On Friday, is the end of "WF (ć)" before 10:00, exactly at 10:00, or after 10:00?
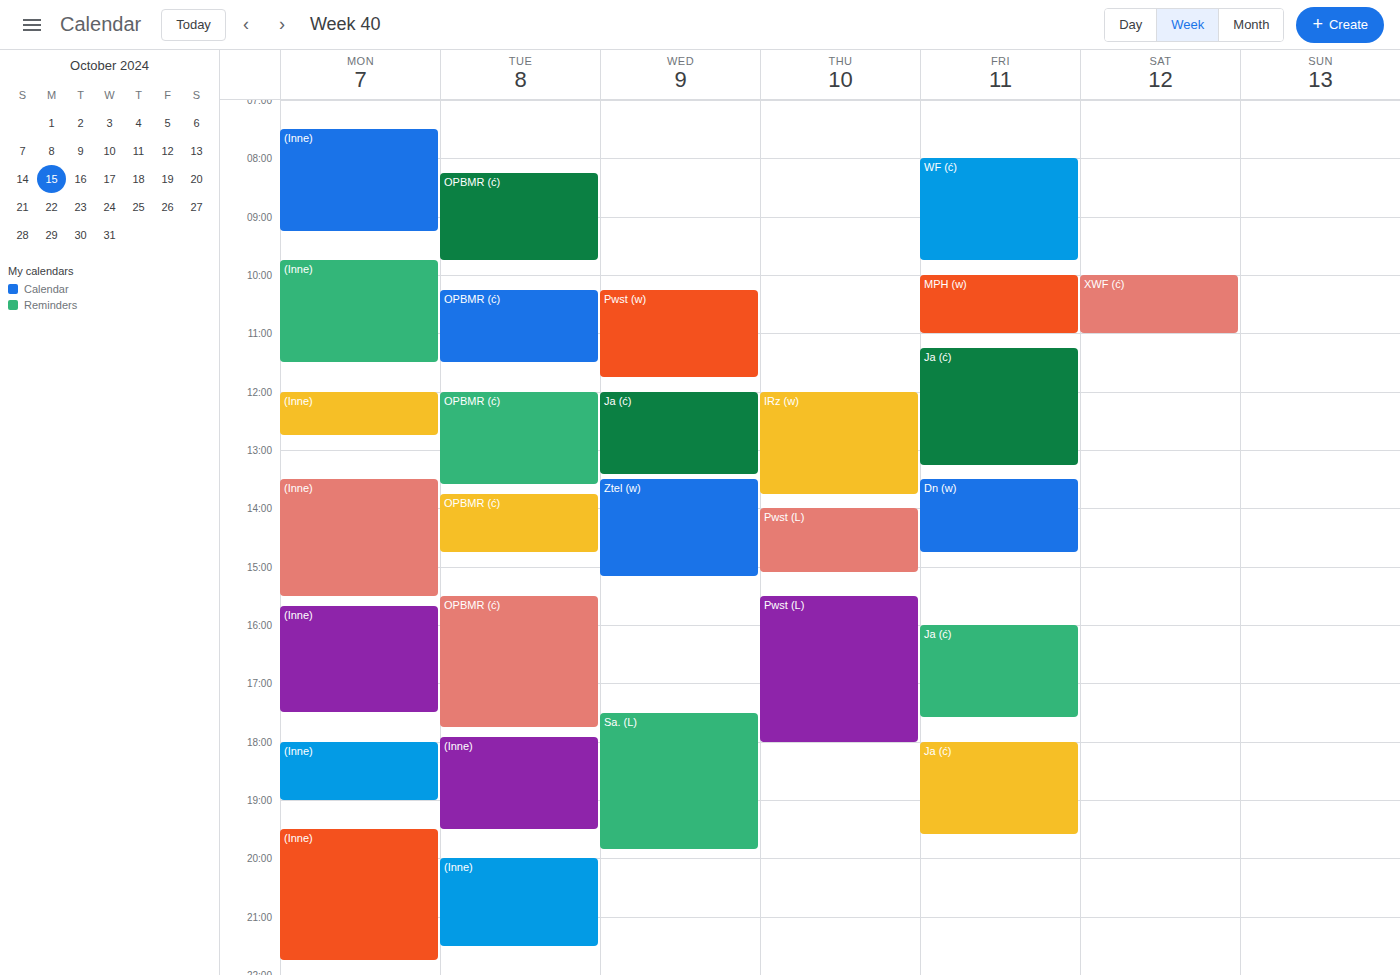
09:45 -- before 10:00, 15 minutes above the 10:00 line.